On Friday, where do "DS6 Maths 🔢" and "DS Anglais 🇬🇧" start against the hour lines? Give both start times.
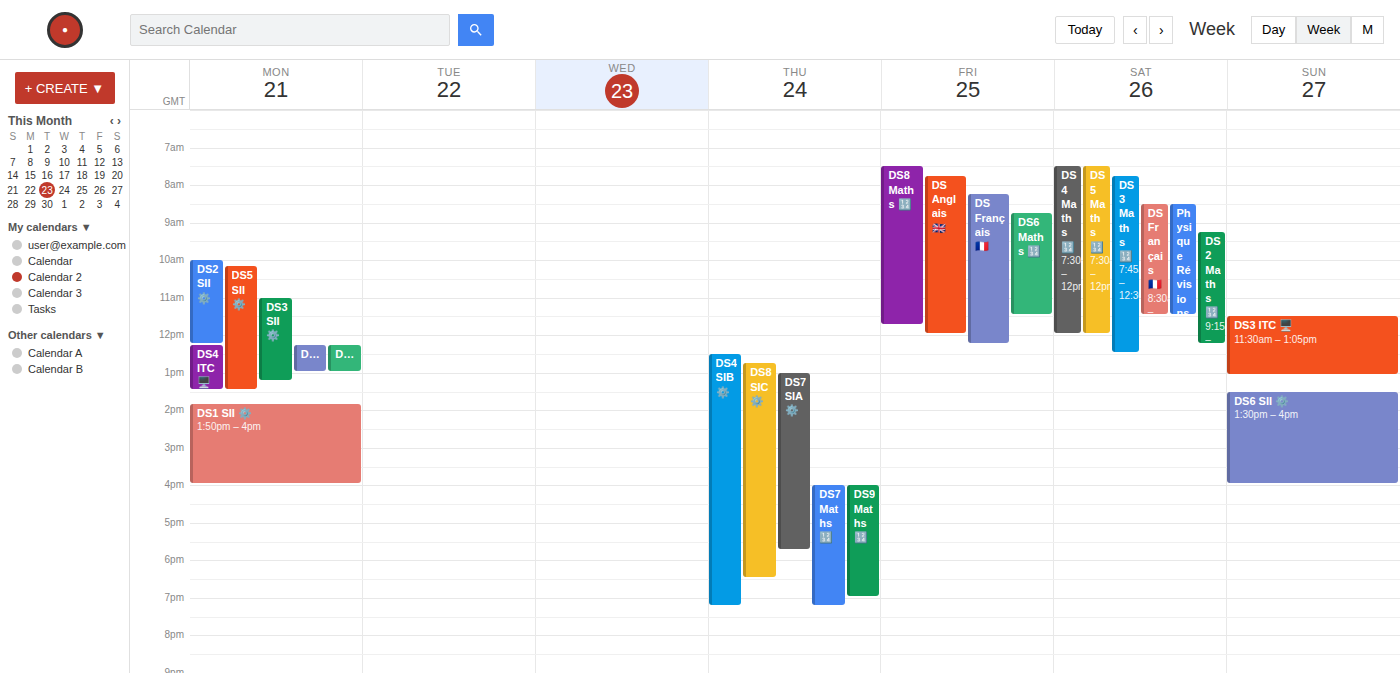
"DS6 Maths 🔢": 8:45 AM, neither: three quarters of the way from the 8 AM line to the 9 AM line. "DS Anglais 🇬🇧": 7:45 AM, neither: three quarters of the way from the 7 AM line to the 8 AM line.